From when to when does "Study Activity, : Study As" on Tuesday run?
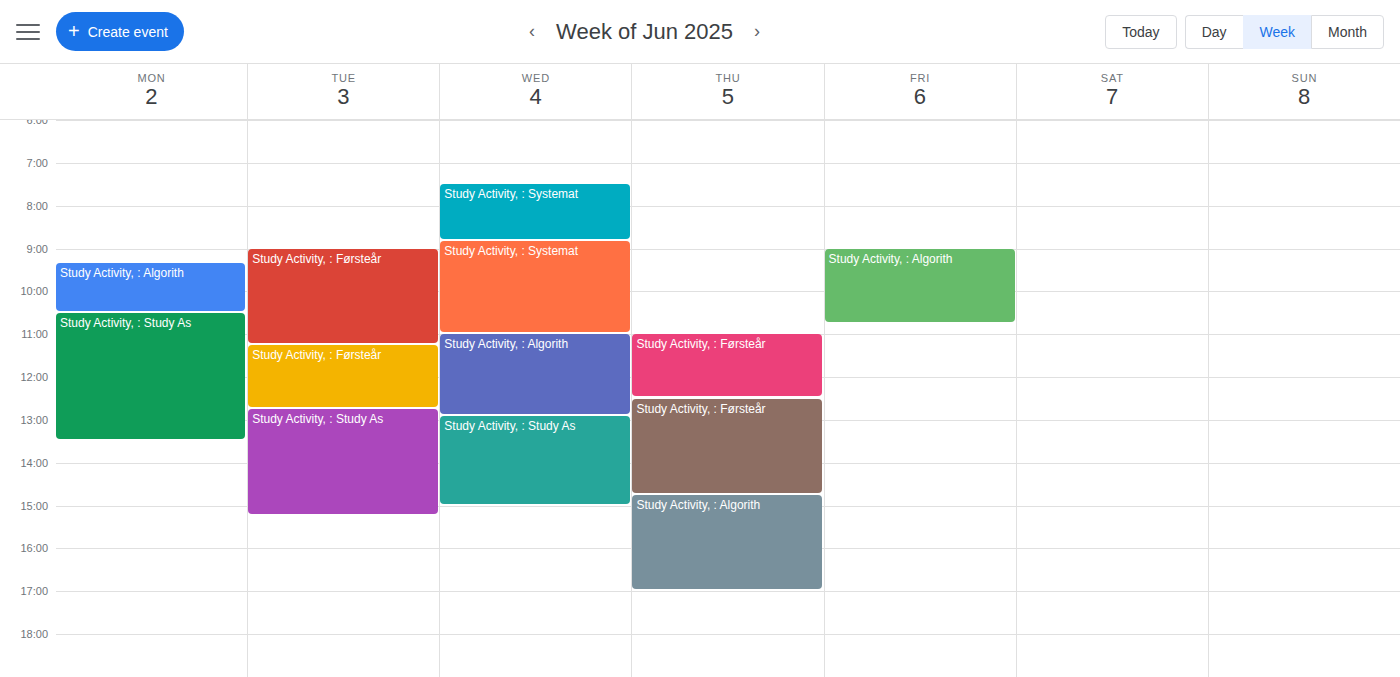
12:45 PM to 3:15 PM